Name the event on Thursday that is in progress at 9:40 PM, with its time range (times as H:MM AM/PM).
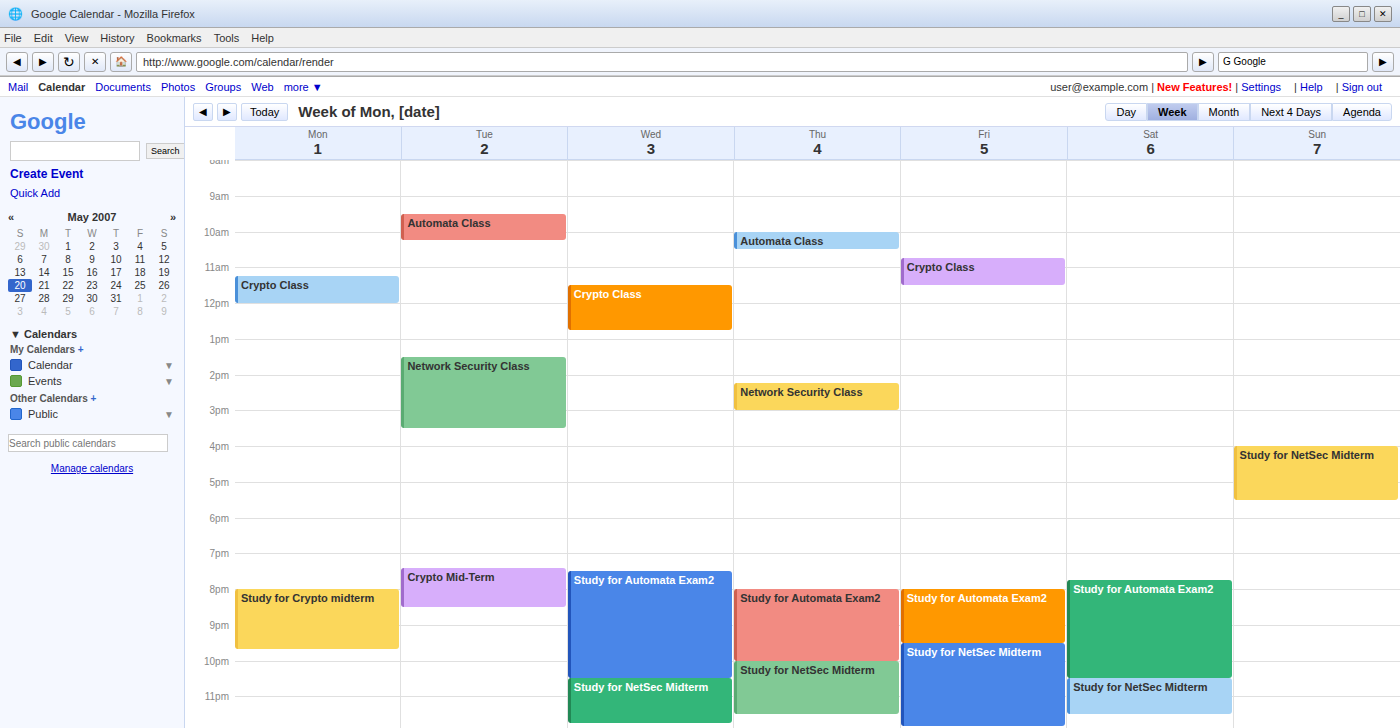
"Study for Automata Exam2", 8:00 PM to 10:00 PM